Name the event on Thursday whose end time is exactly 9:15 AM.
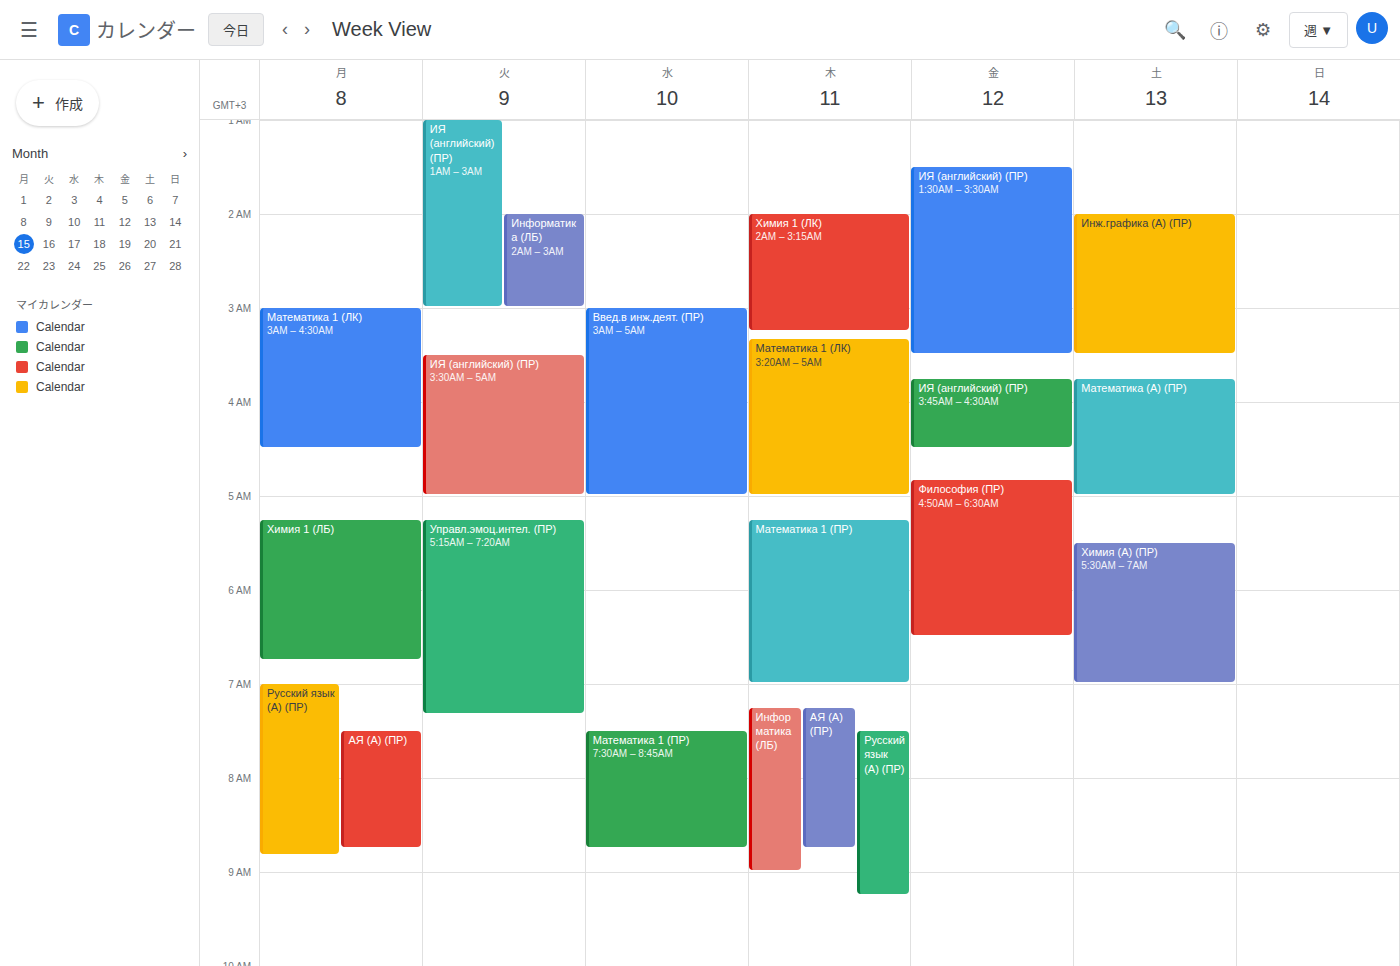
"Русский язык (А) (ПР)"